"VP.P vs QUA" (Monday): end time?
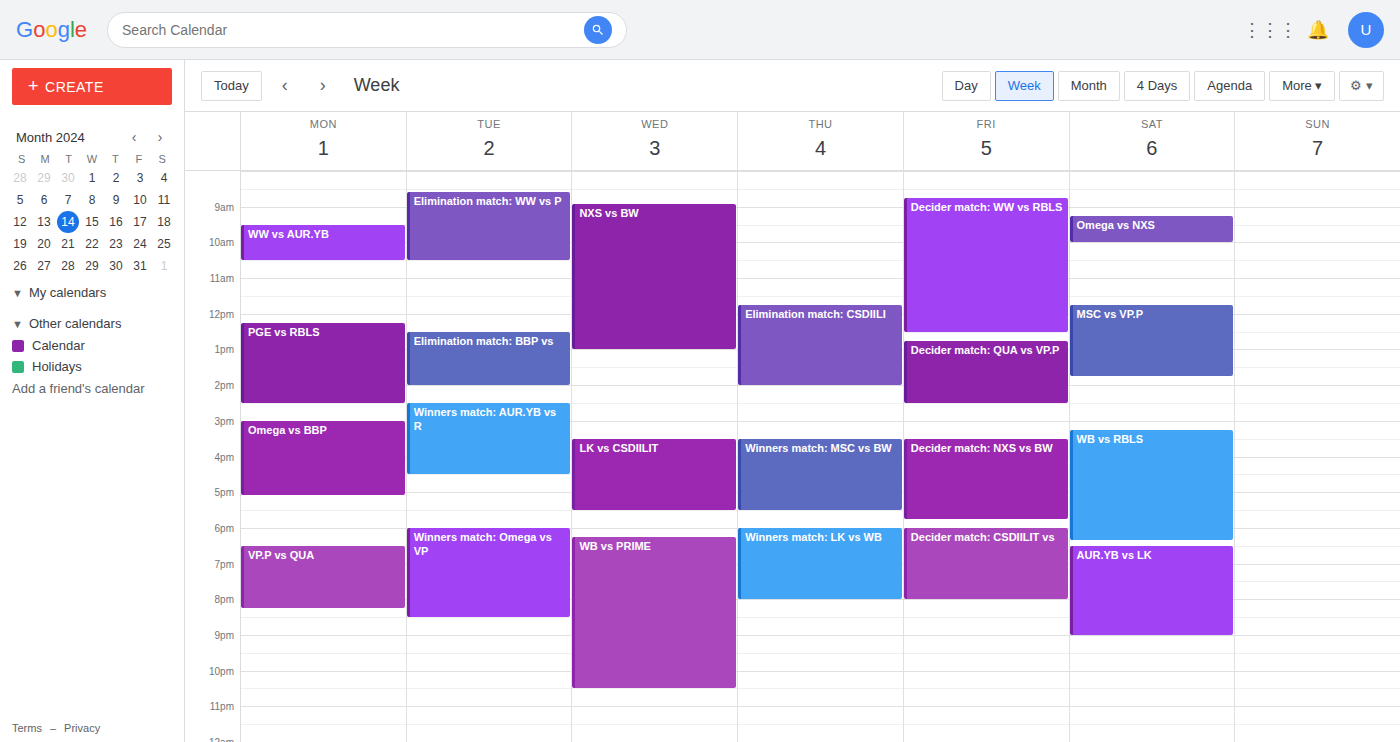
20:15